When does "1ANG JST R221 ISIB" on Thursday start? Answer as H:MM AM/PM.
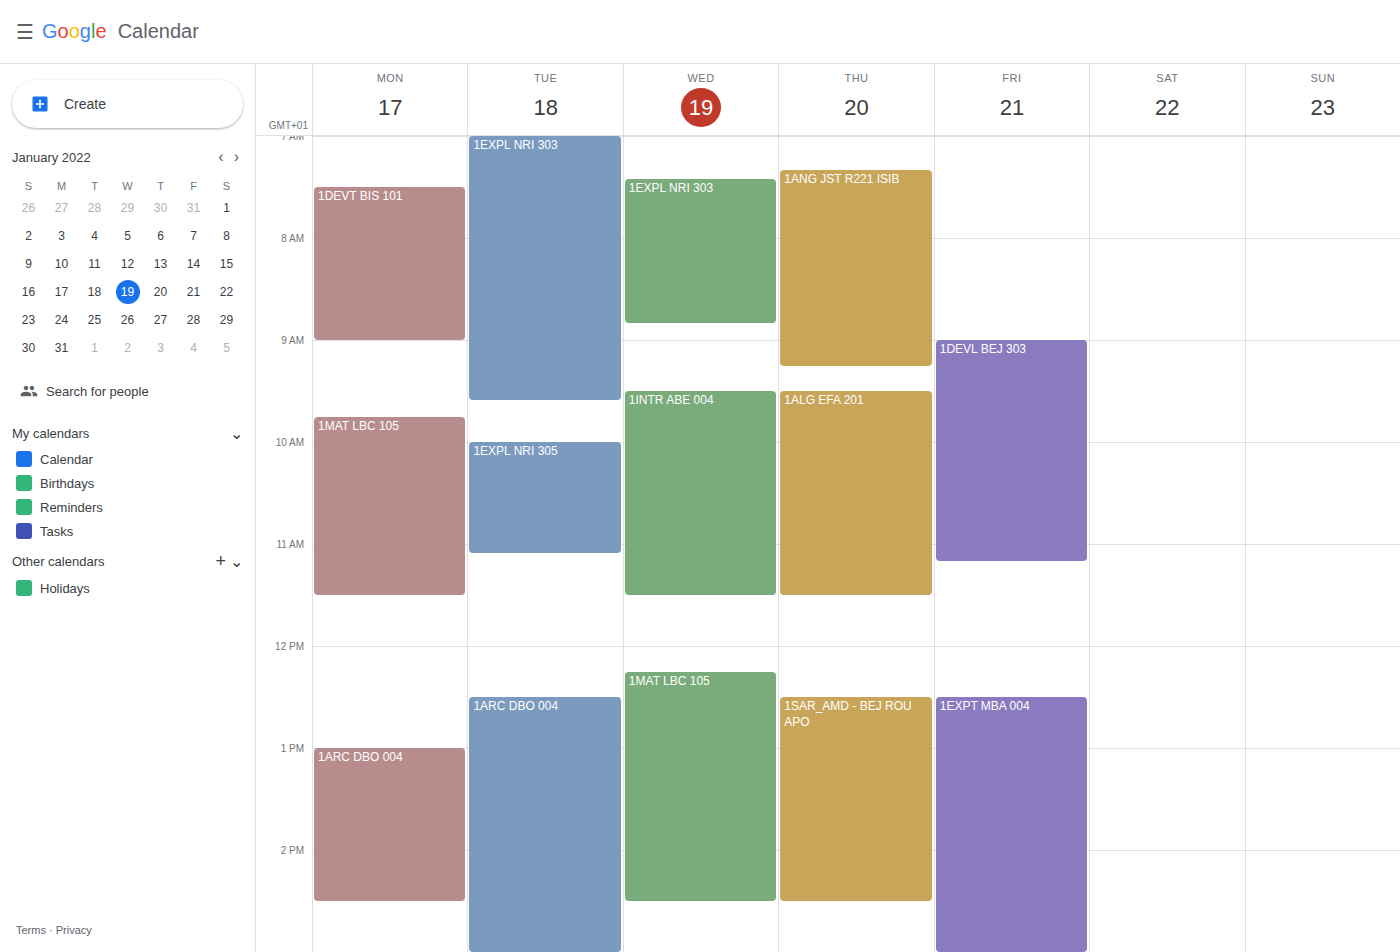
7:20 AM